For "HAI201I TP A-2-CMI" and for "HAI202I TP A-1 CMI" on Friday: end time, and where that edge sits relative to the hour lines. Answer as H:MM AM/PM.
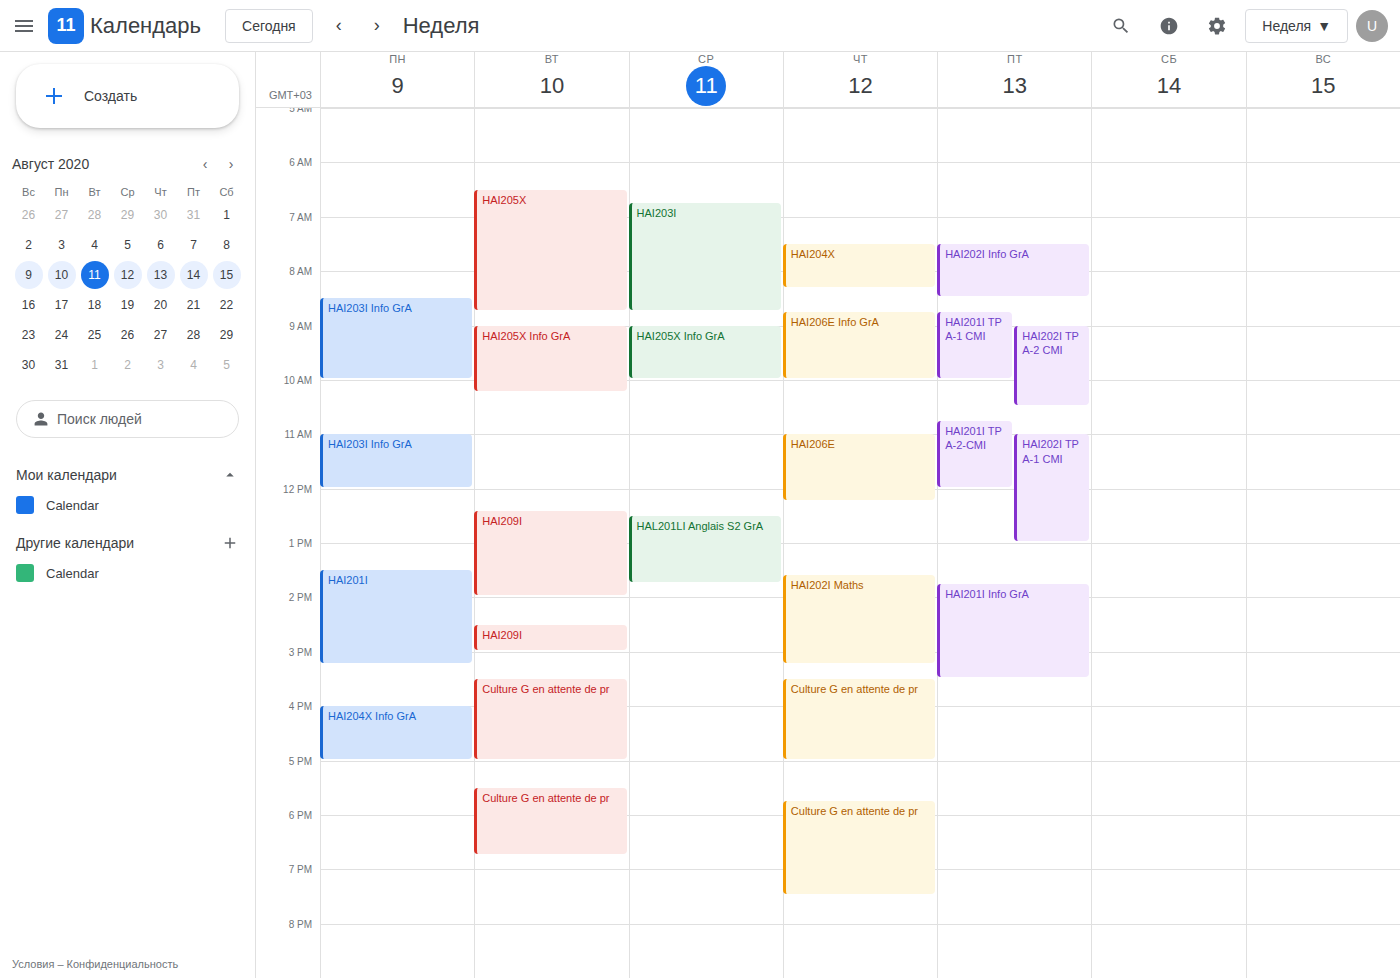
"HAI201I TP A-2-CMI": 12:00 PM, exactly on the 12 PM line. "HAI202I TP A-1 CMI": 1:00 PM, exactly on the 1 PM line.